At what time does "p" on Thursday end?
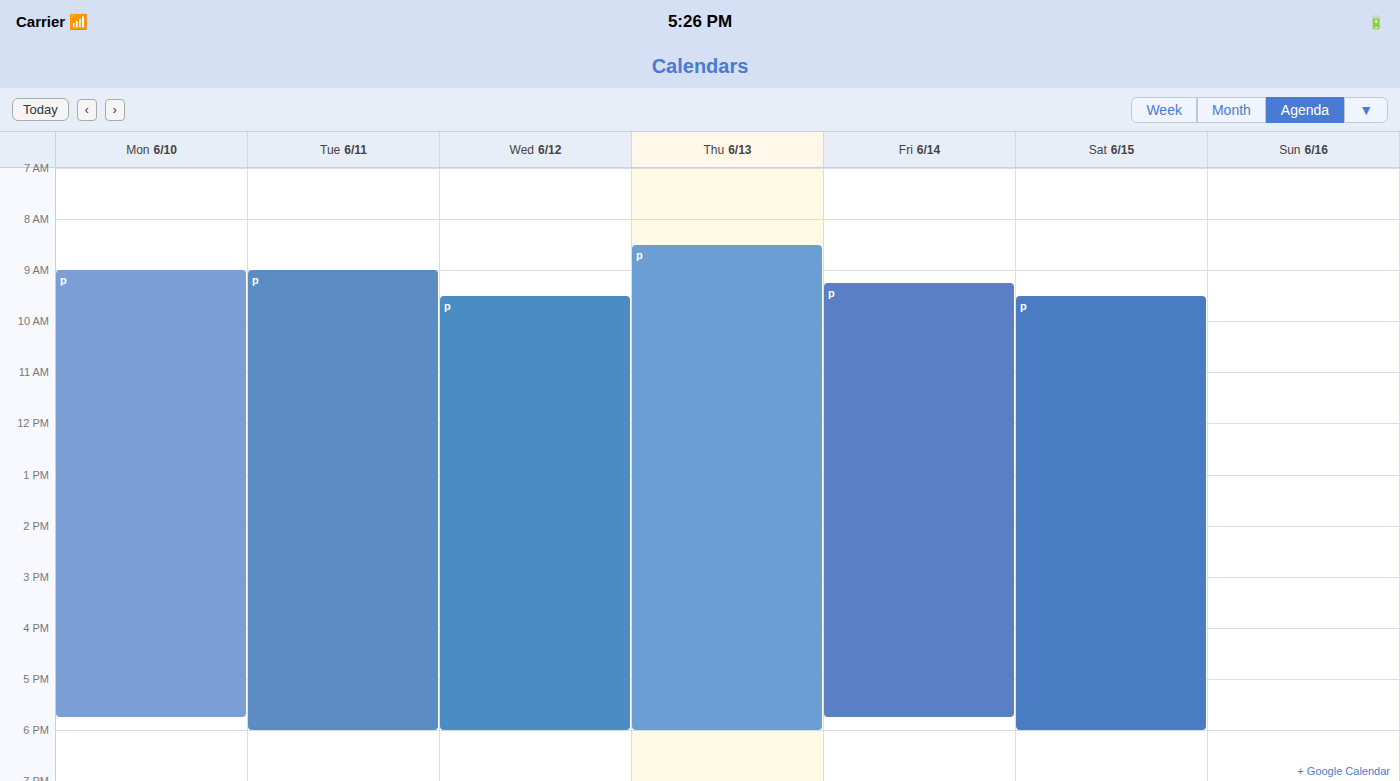
6:00 PM